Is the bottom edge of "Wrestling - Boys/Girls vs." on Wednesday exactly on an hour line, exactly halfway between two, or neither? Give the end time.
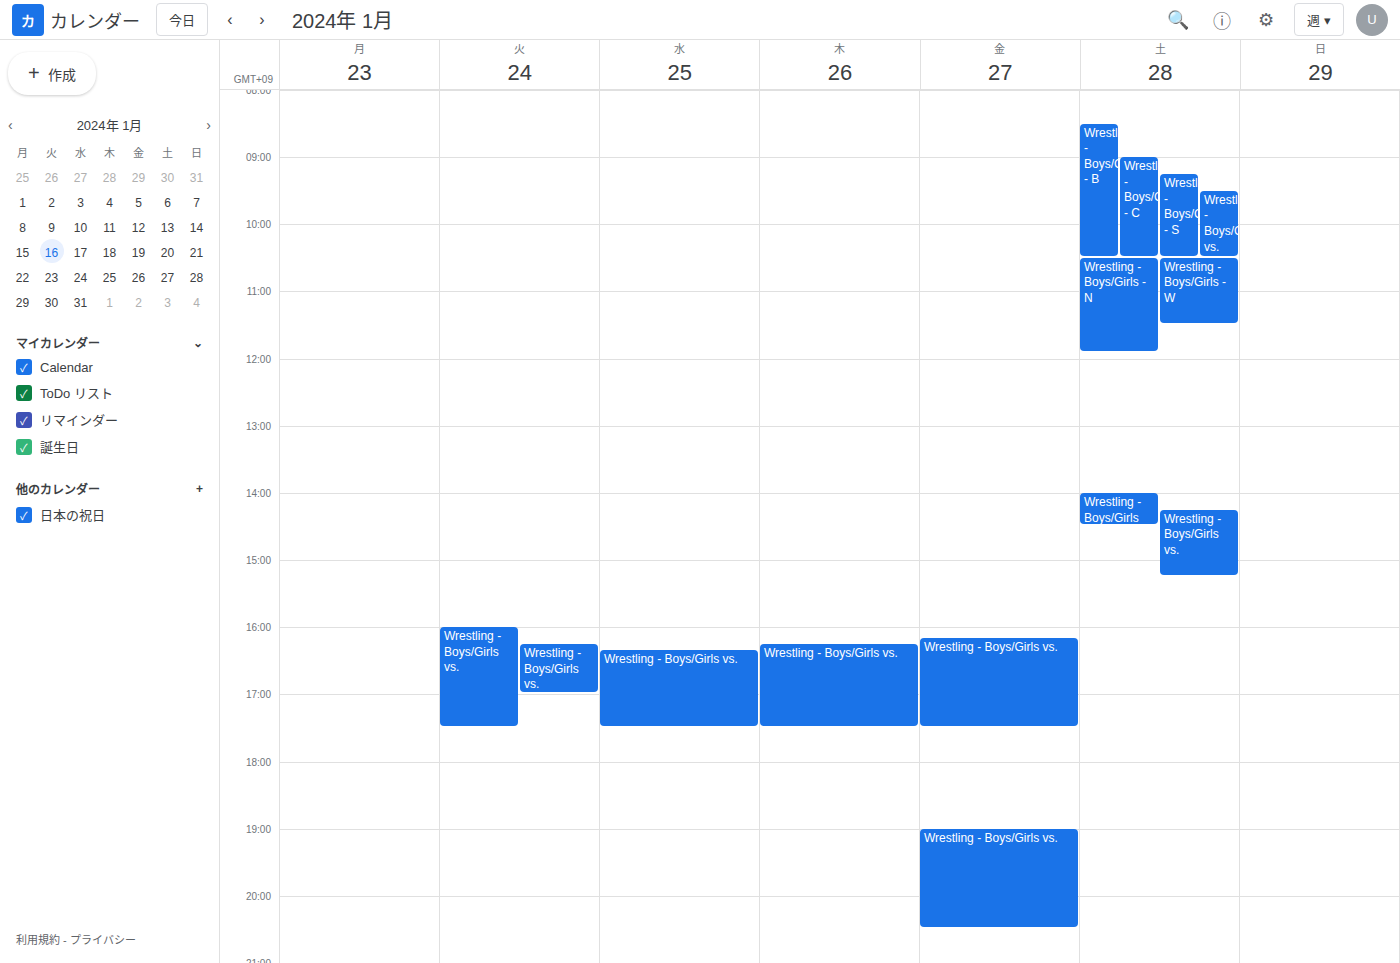
5:30 PM -- halfway between the 5 PM and 6 PM lines.